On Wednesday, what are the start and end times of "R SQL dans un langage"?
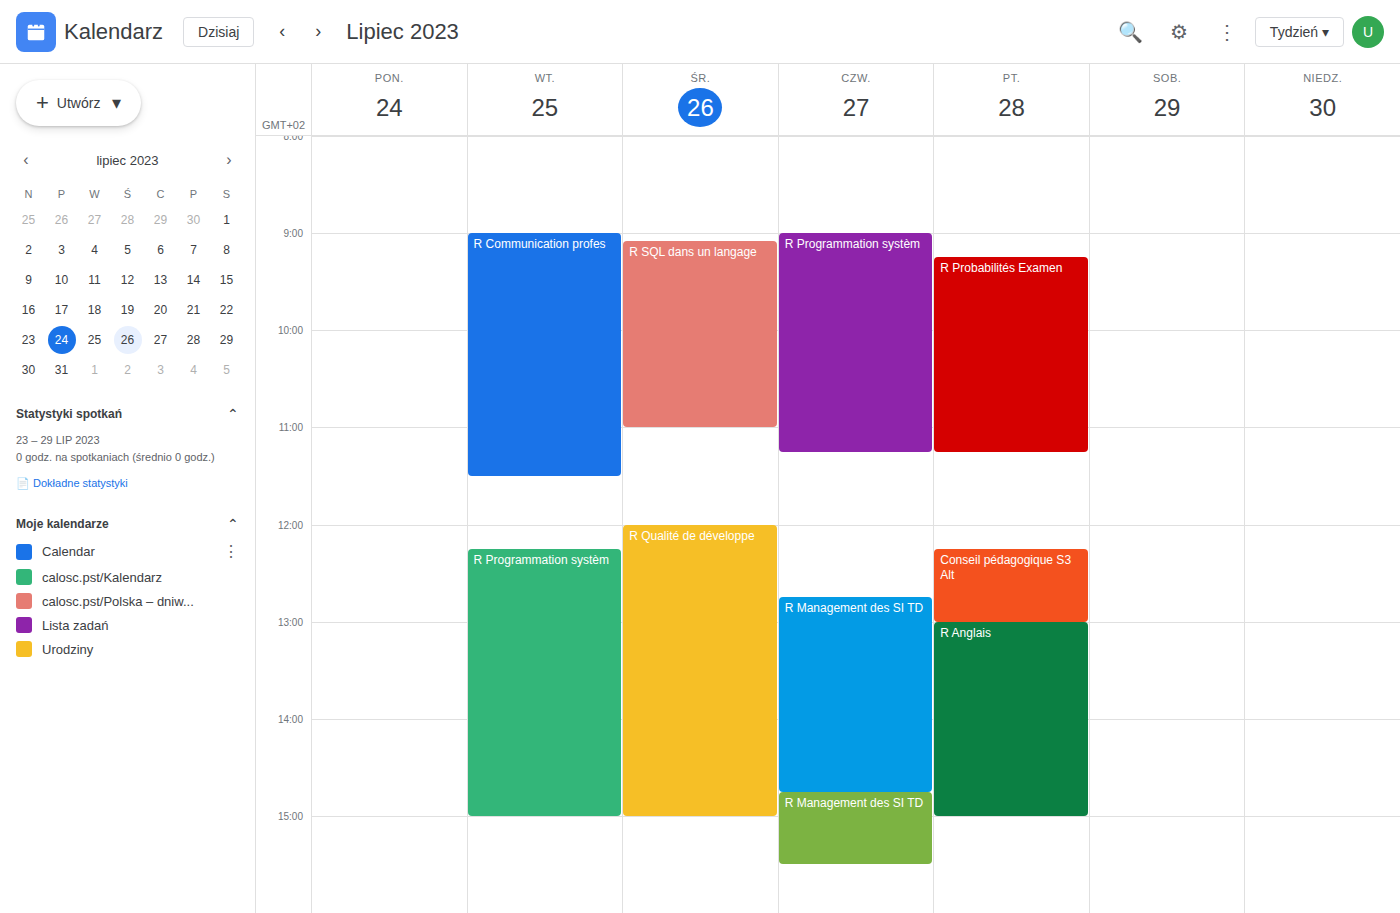
09:05 to 11:00